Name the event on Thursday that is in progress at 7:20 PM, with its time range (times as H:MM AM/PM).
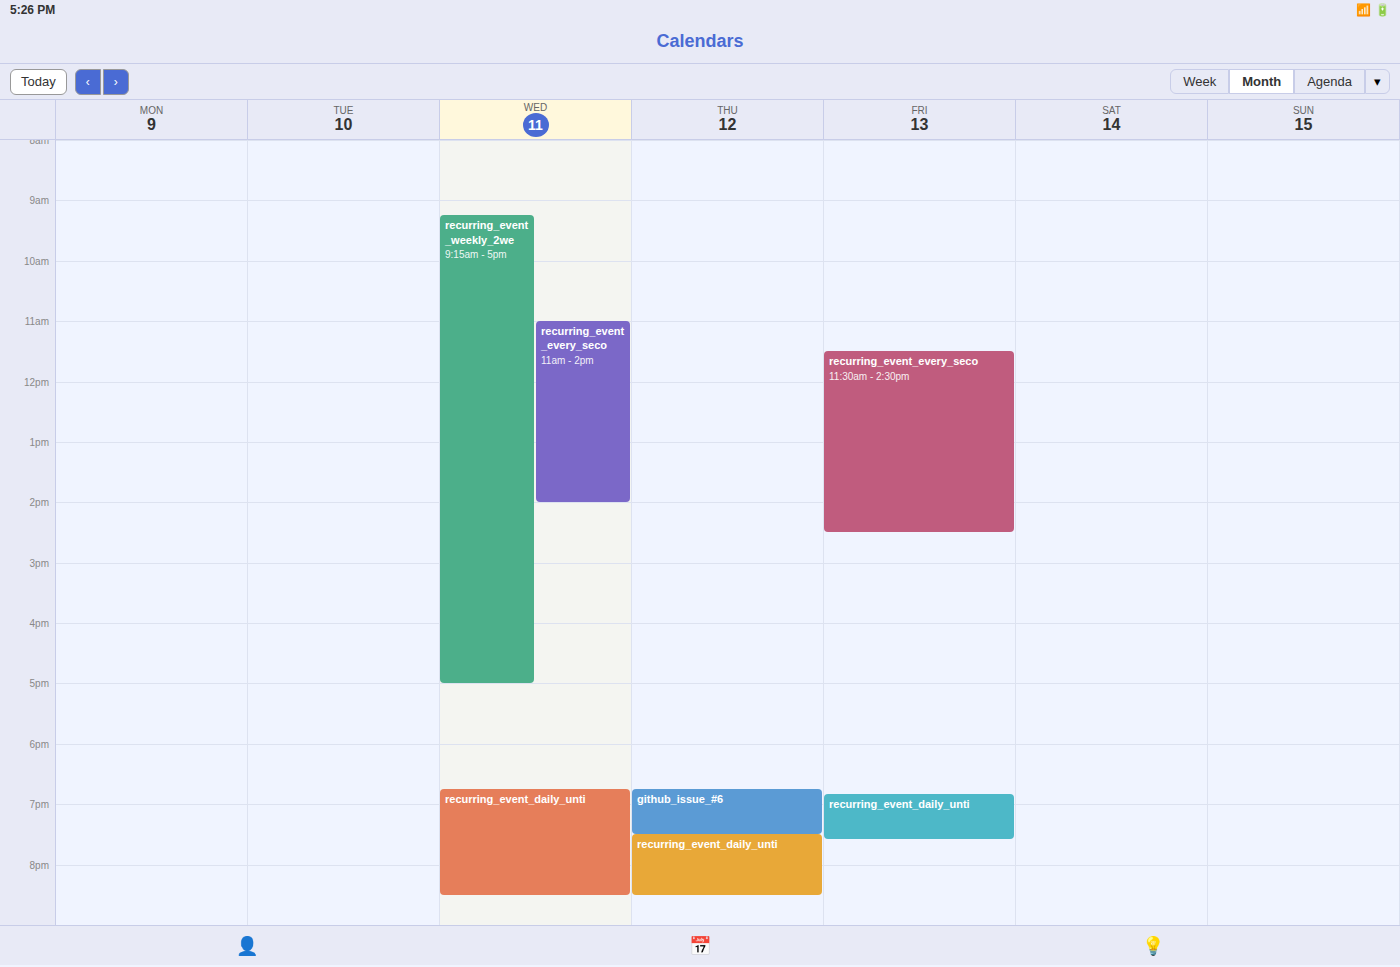
"github_issue_#6", 6:45 PM to 7:30 PM